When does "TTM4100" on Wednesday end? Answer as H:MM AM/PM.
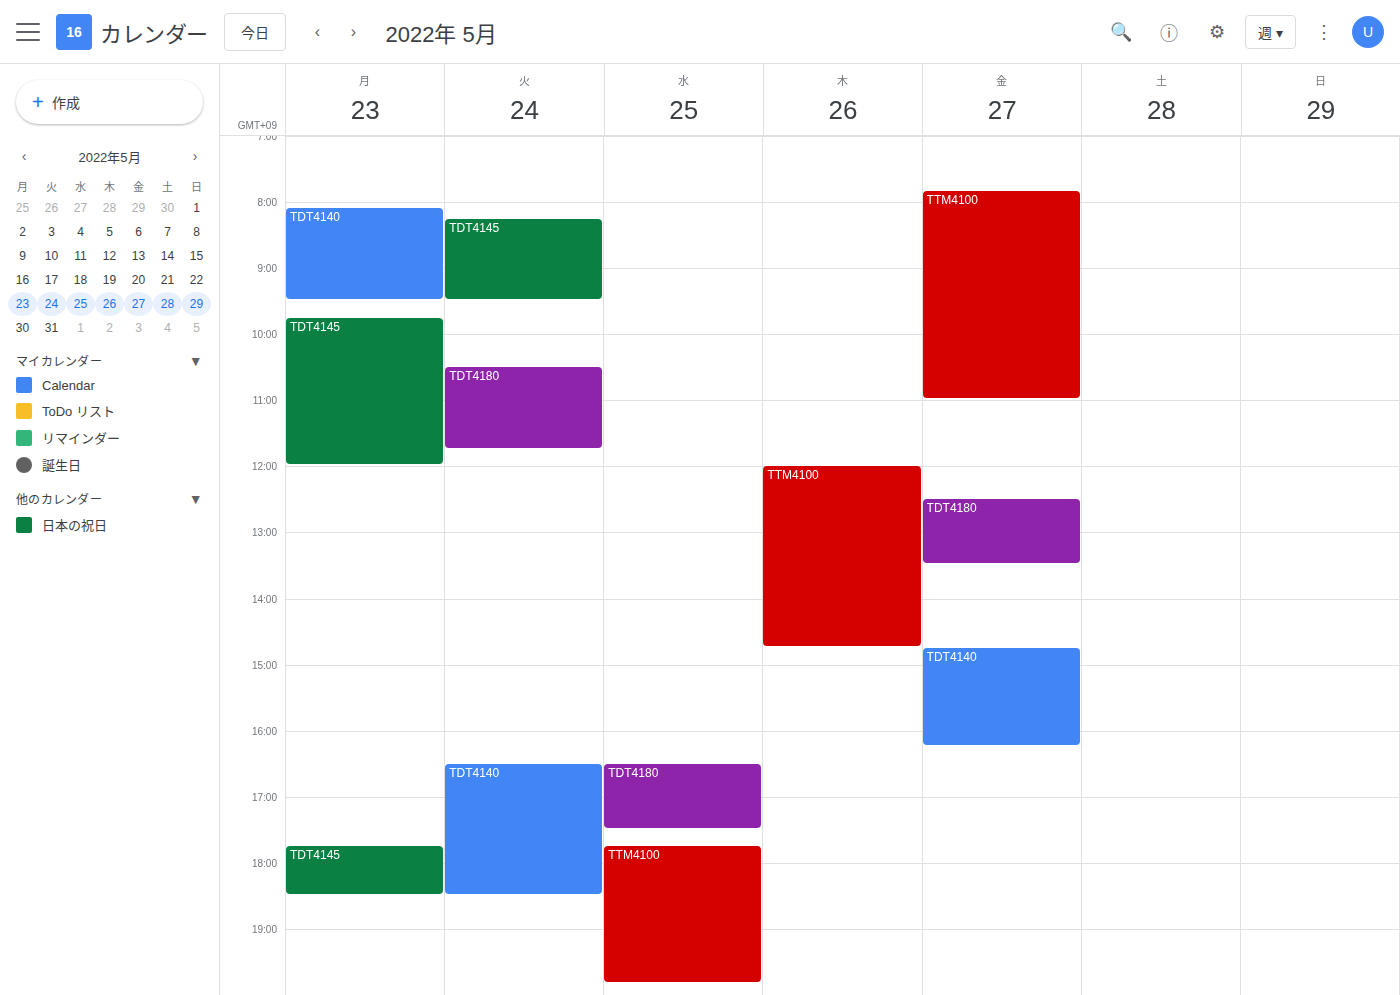
7:50 PM